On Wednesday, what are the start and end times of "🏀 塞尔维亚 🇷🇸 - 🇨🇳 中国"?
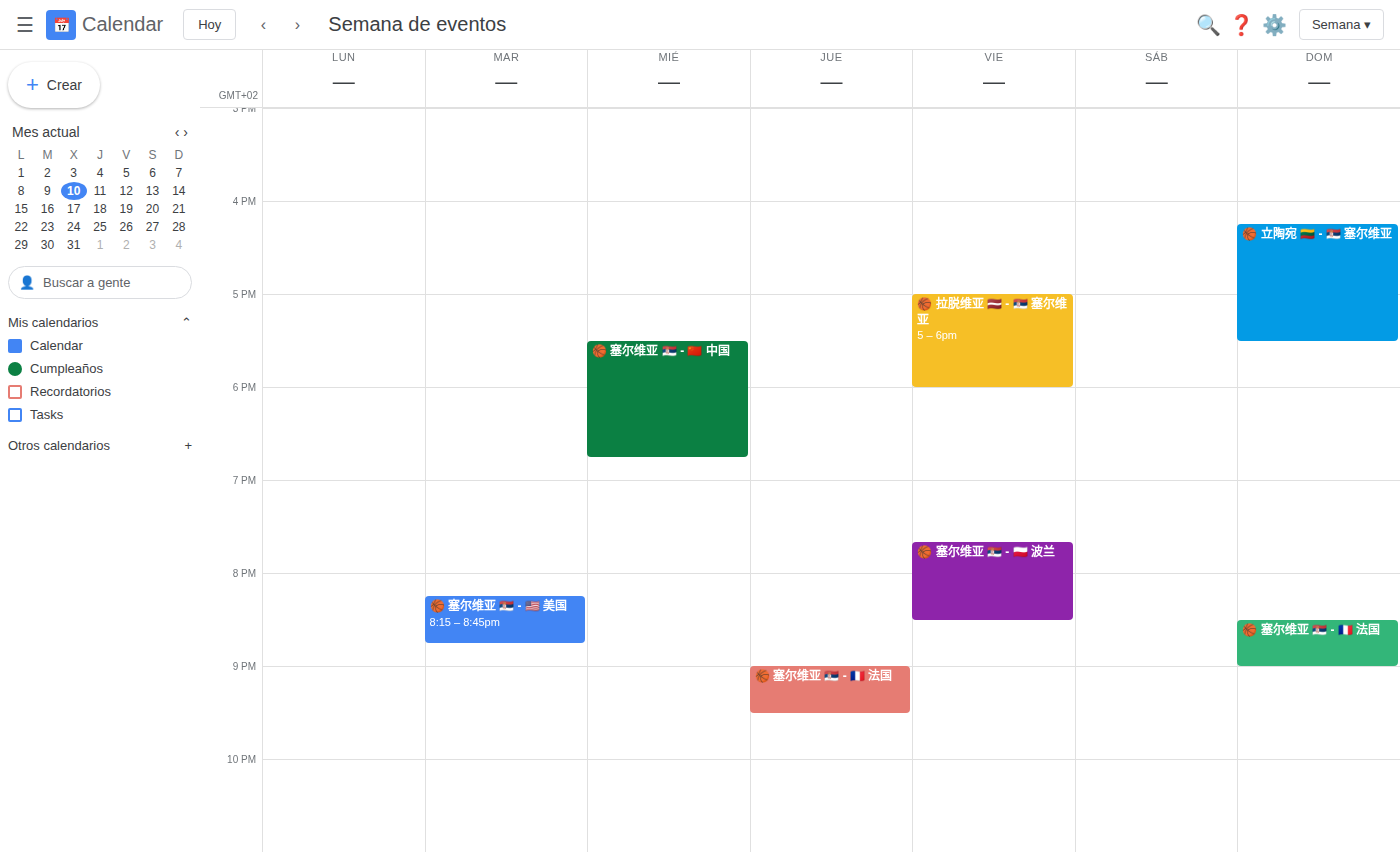
5:30 PM to 6:45 PM